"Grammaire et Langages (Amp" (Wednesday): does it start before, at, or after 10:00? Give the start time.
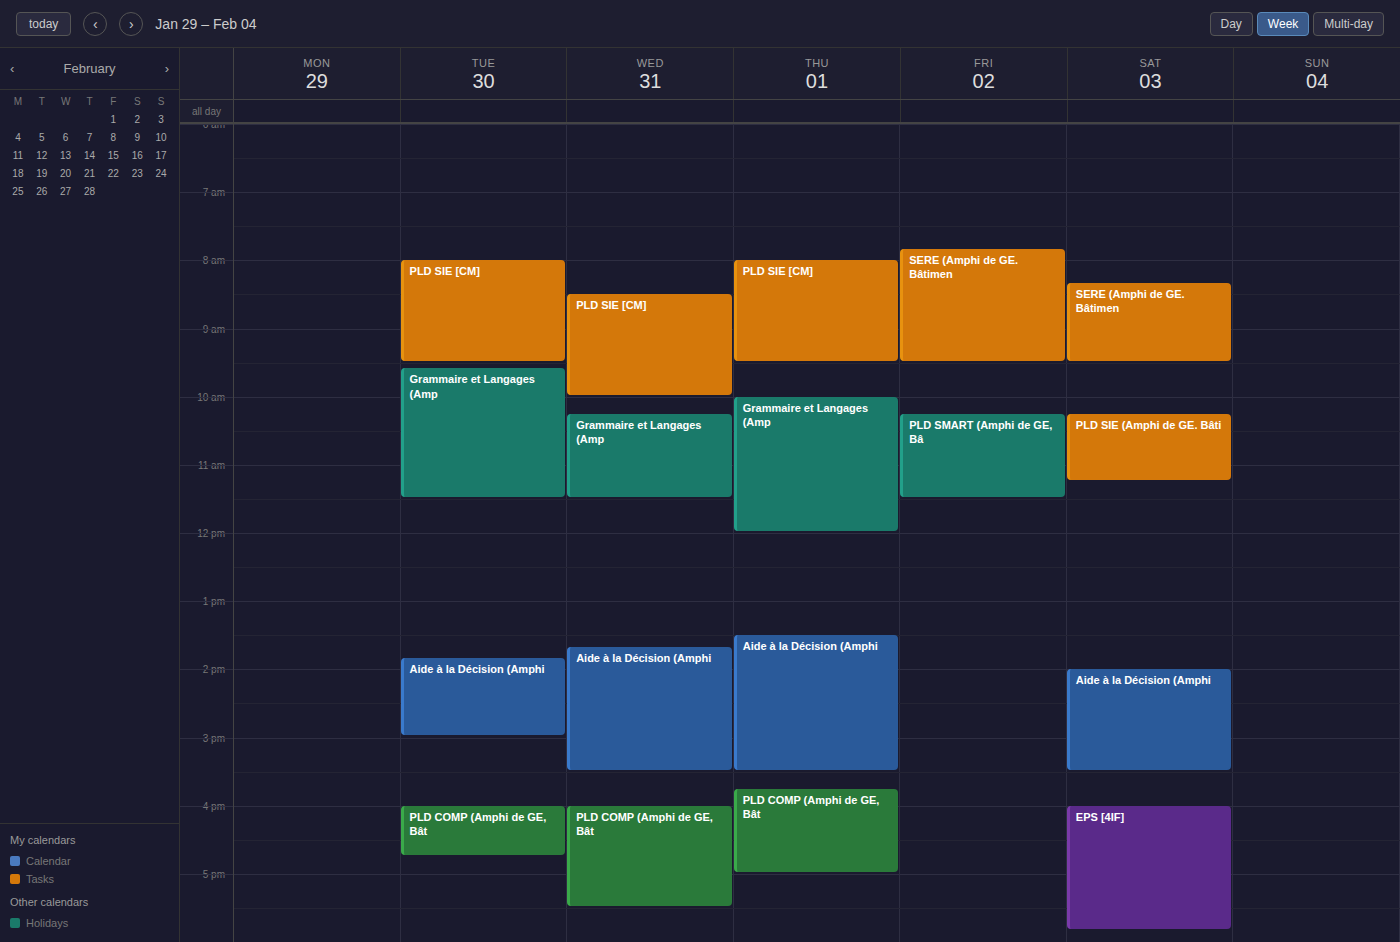
10:15 -- after 10:00, 15 minutes below the 10:00 line.